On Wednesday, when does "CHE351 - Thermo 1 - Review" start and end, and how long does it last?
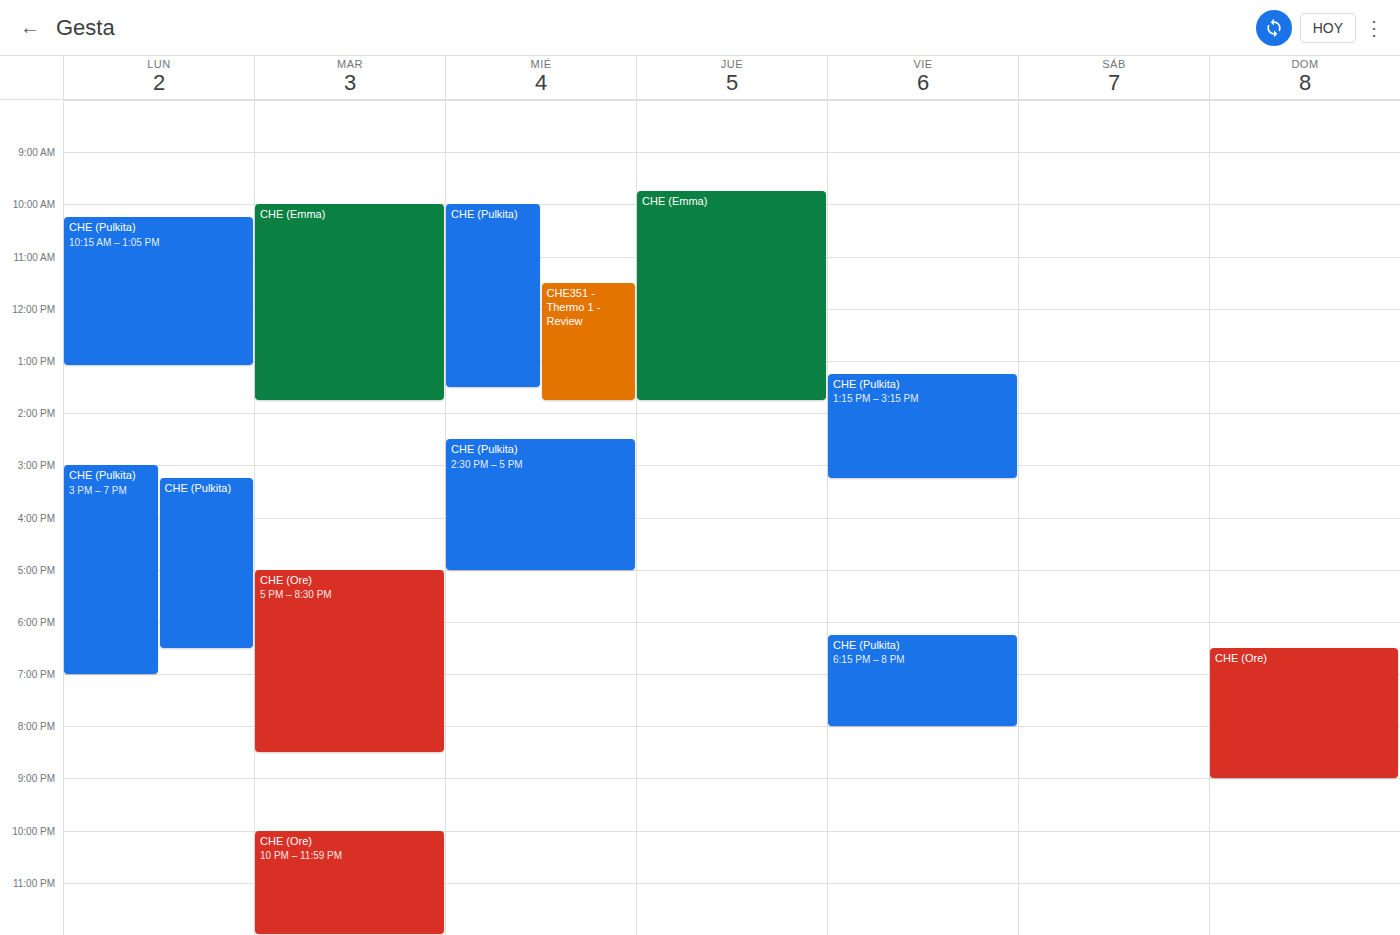
11:30 AM to 1:45 PM, 2 hours 15 minutes